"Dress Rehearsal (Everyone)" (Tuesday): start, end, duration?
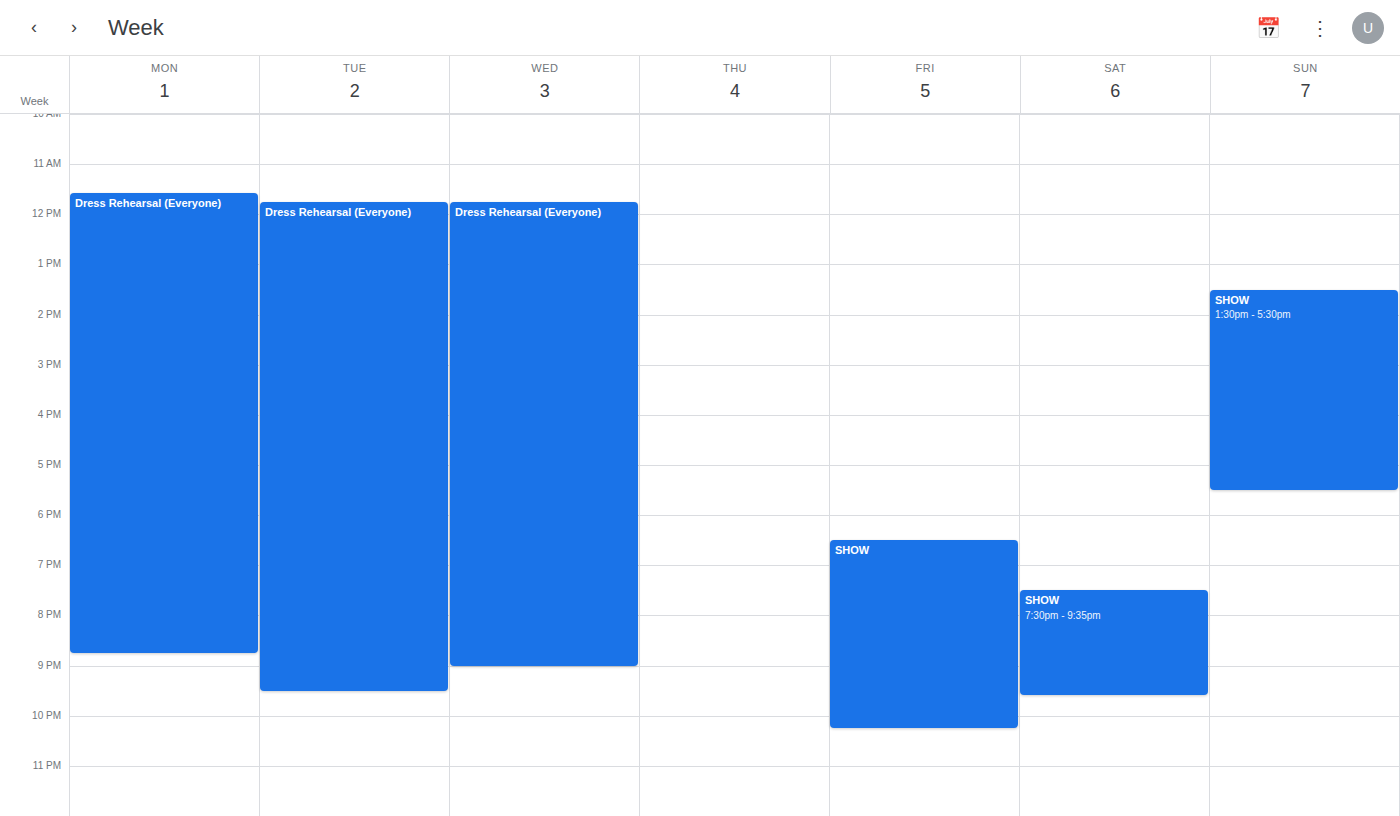
11:45 AM to 9:30 PM, 9 hours 45 minutes